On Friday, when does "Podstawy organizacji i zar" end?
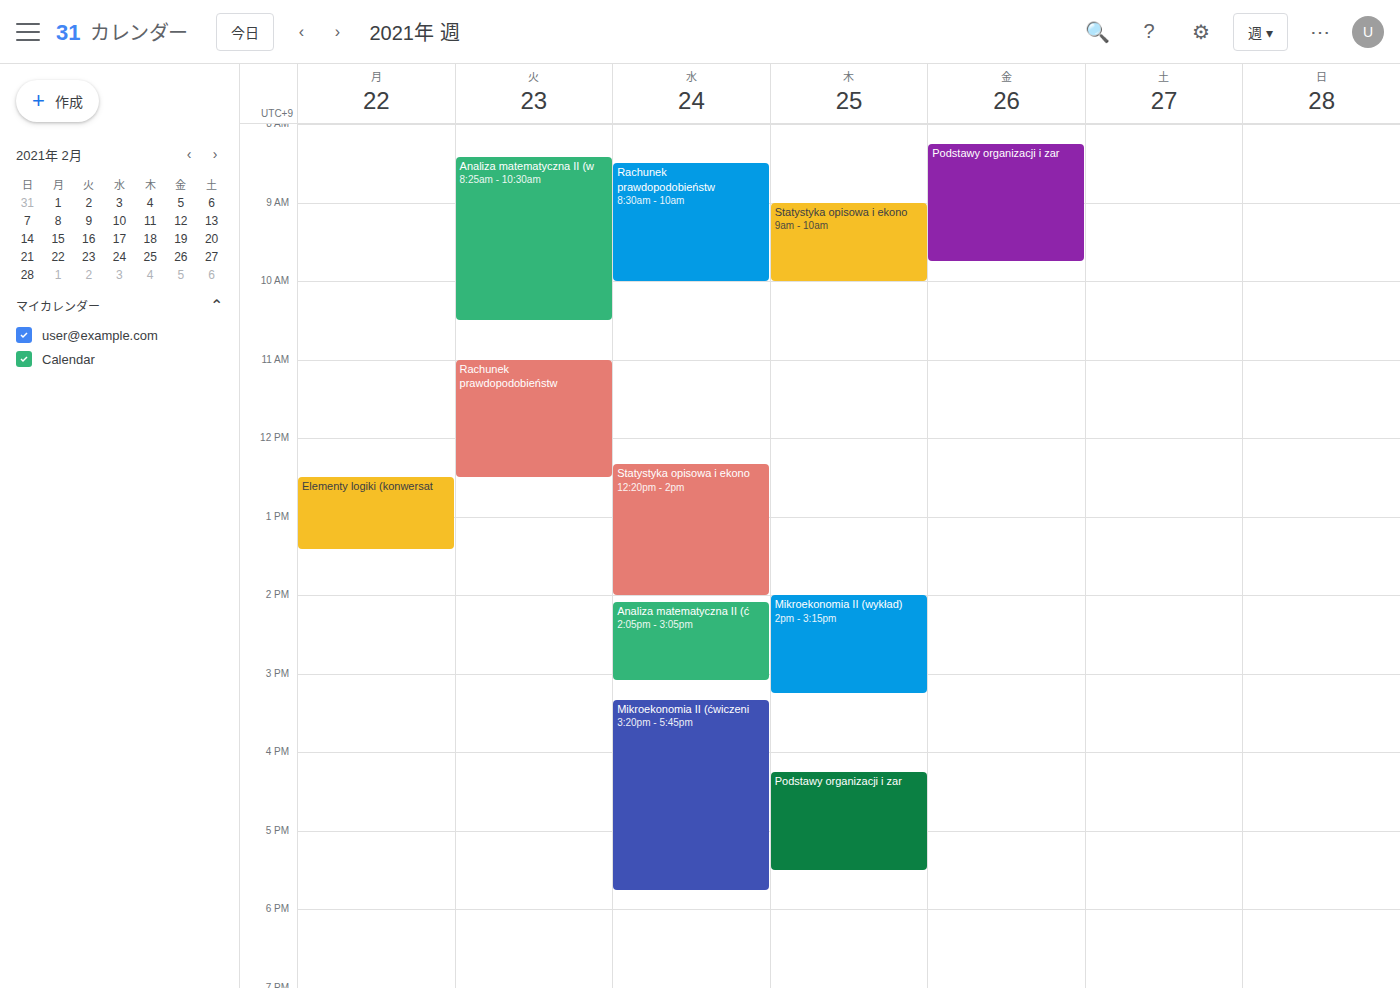
9:45 AM